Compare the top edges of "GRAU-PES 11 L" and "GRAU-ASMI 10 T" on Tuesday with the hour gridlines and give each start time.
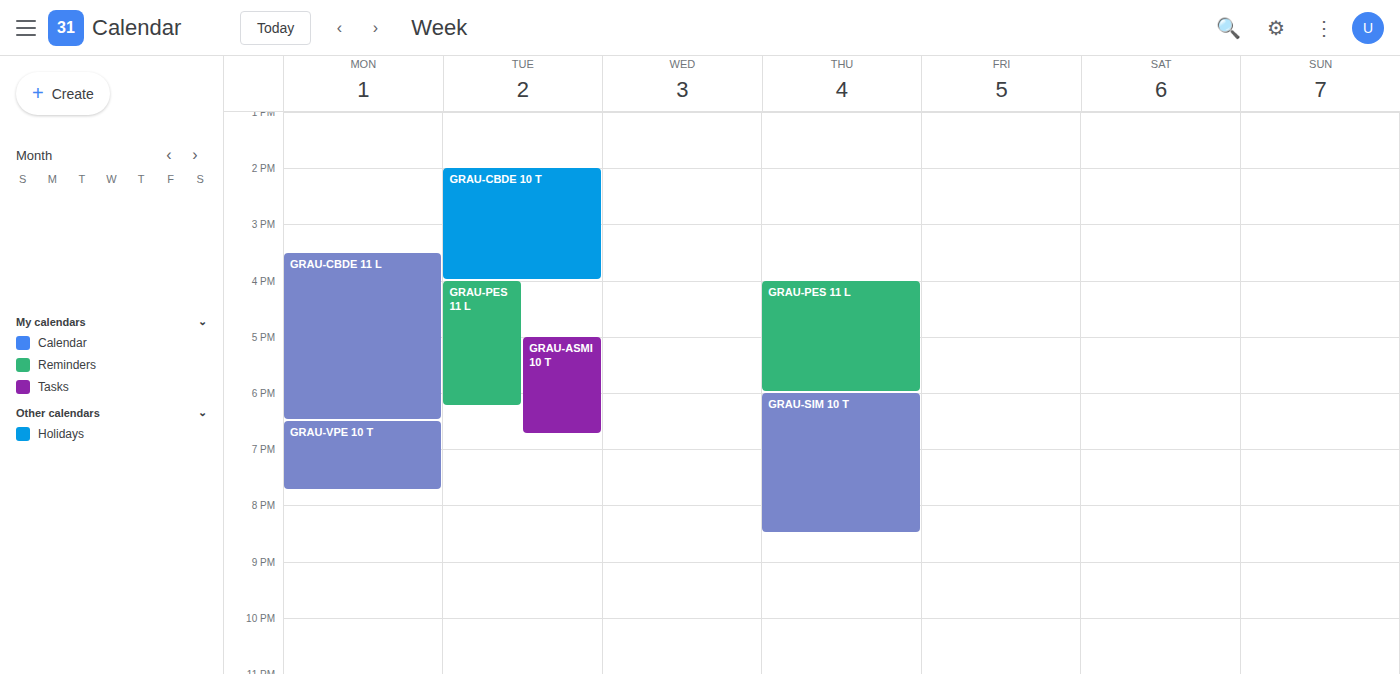
"GRAU-PES 11 L": 4:00 PM, exactly on the 4 PM line. "GRAU-ASMI 10 T": 5:00 PM, exactly on the 5 PM line.